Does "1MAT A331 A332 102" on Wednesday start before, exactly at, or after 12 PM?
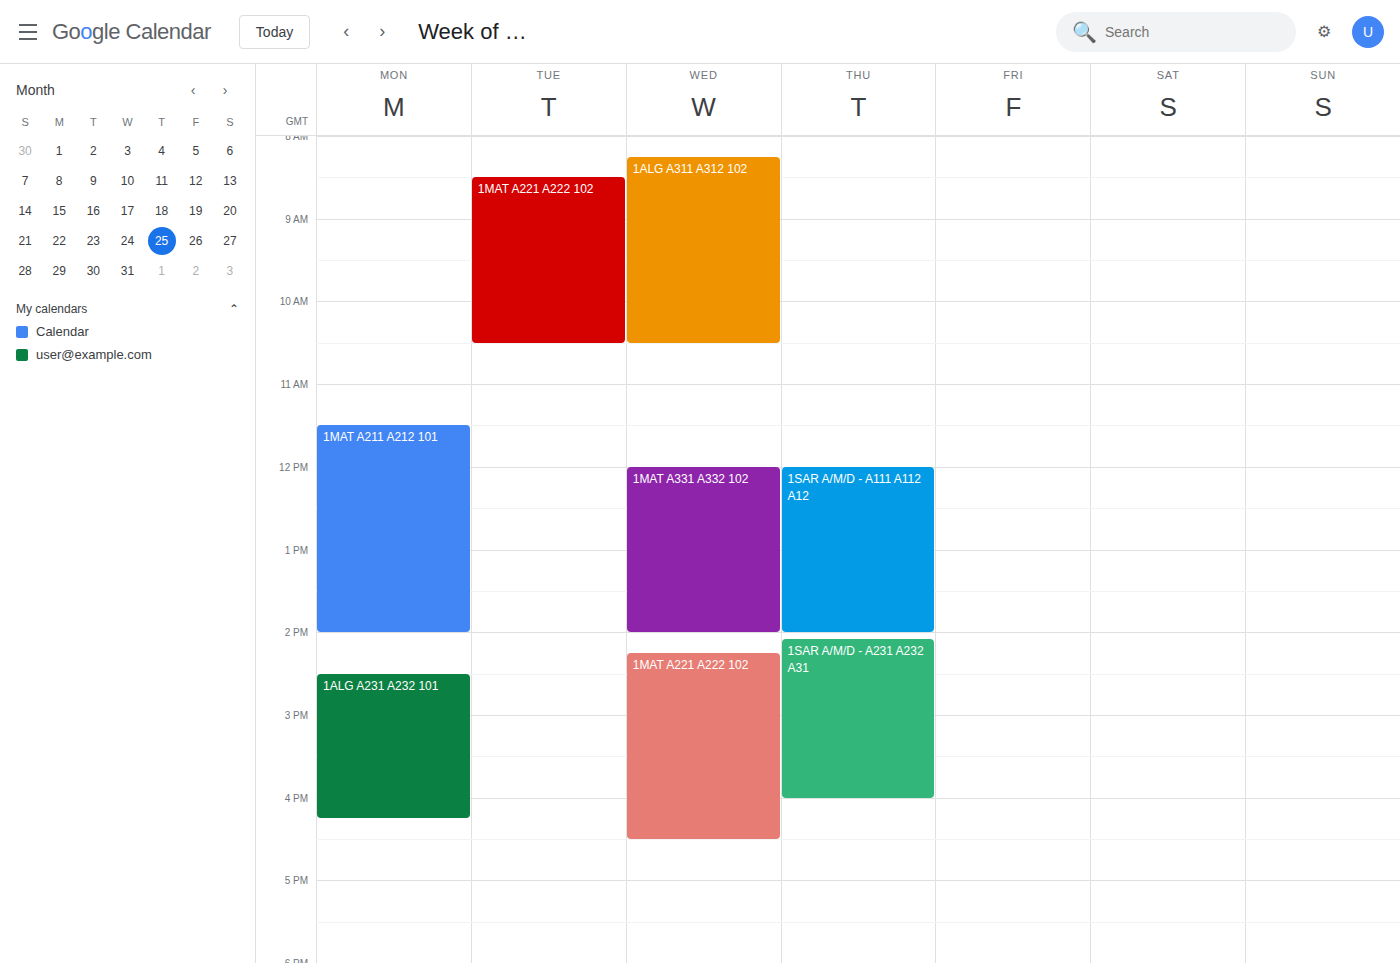
12:00 PM -- exactly at 12 PM, on the 12 PM line.